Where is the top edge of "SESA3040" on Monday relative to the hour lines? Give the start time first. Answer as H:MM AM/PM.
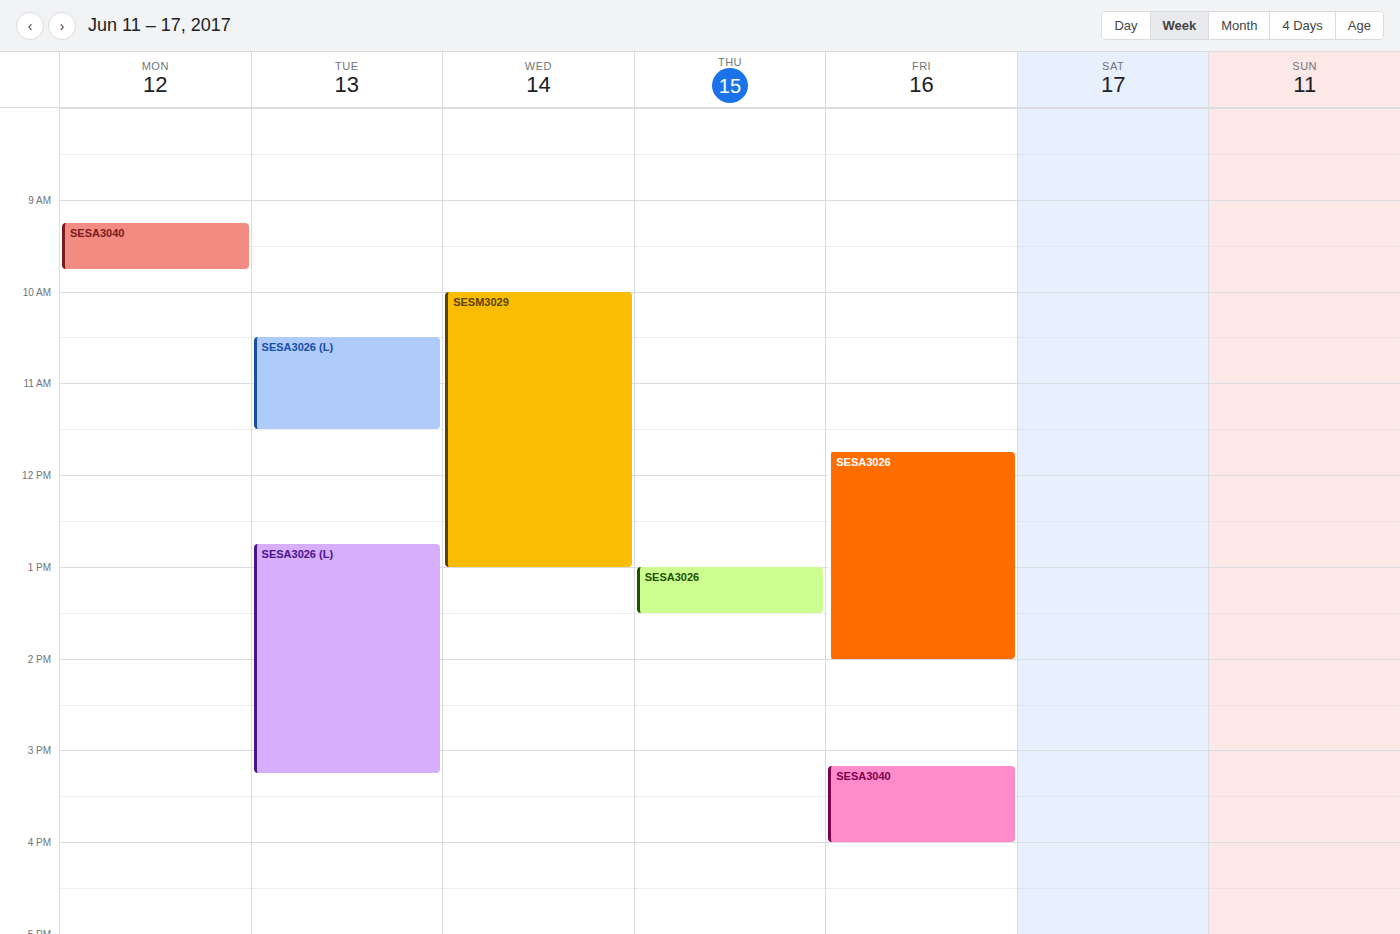
9:15 AM -- neither: a quarter of the way from the 9 AM line to the 10 AM line.